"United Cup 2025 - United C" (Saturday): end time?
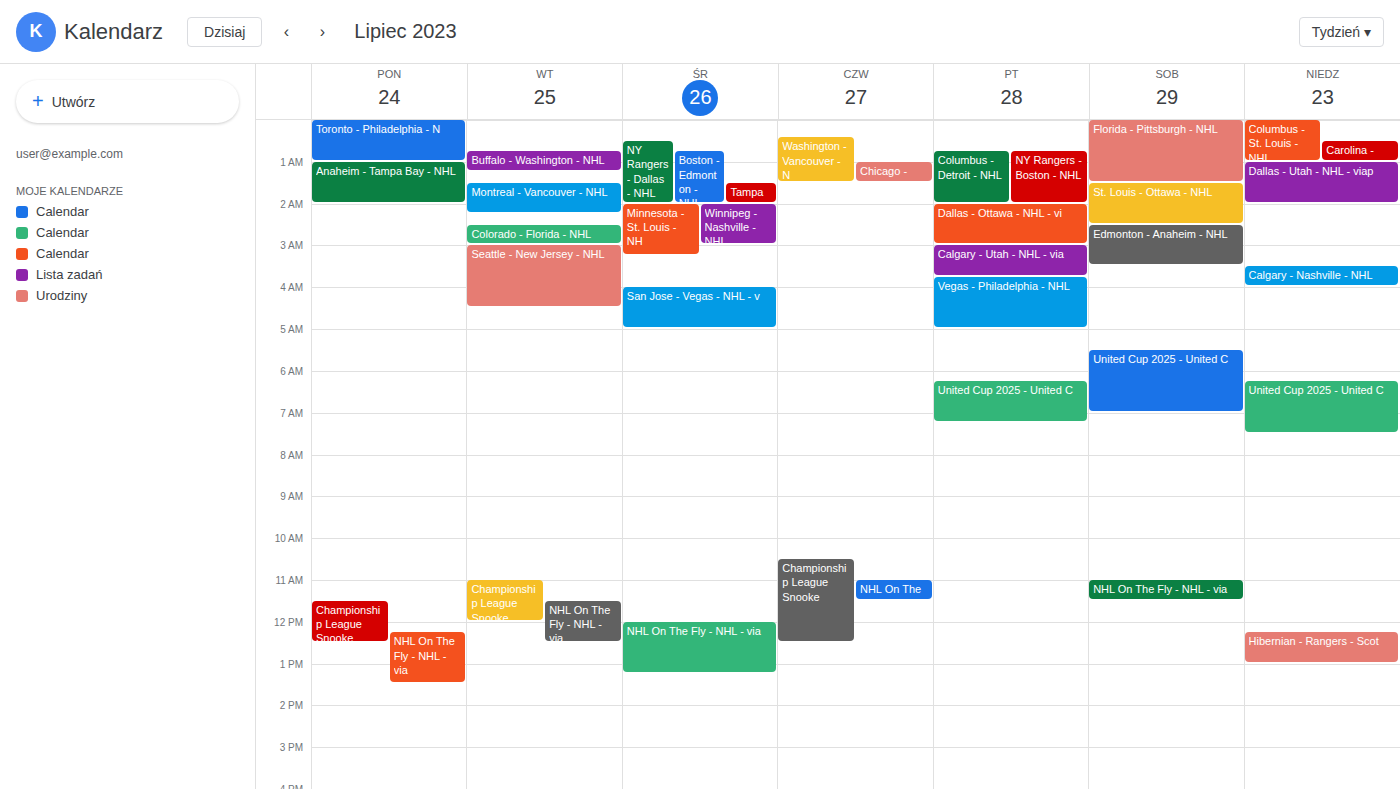
7:00 AM